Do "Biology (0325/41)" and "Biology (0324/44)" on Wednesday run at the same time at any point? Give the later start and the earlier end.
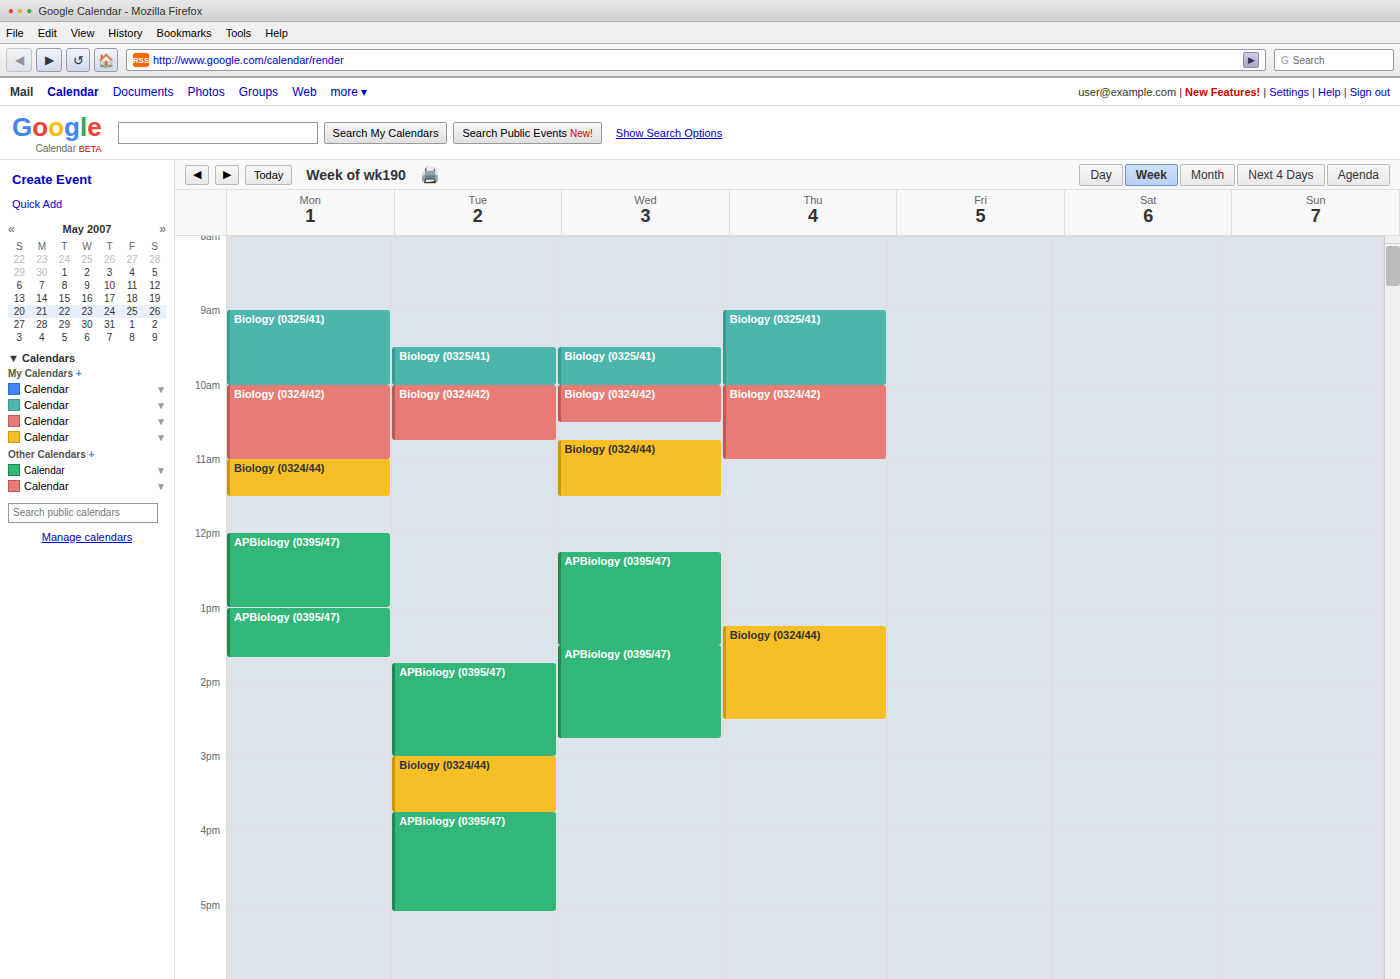
"Biology (0325/41)" ends at 10:00 and "Biology (0324/44)" starts at 10:45 -- no overlap.